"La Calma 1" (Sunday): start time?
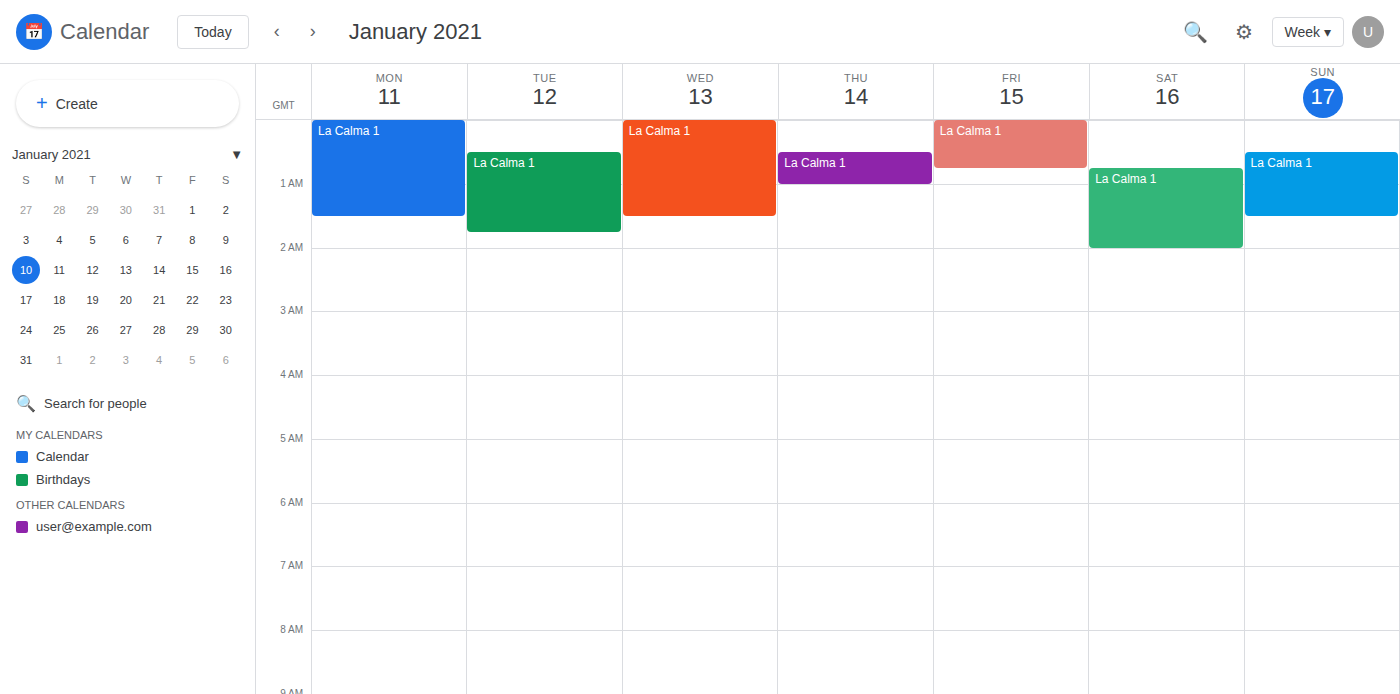
12:30 AM